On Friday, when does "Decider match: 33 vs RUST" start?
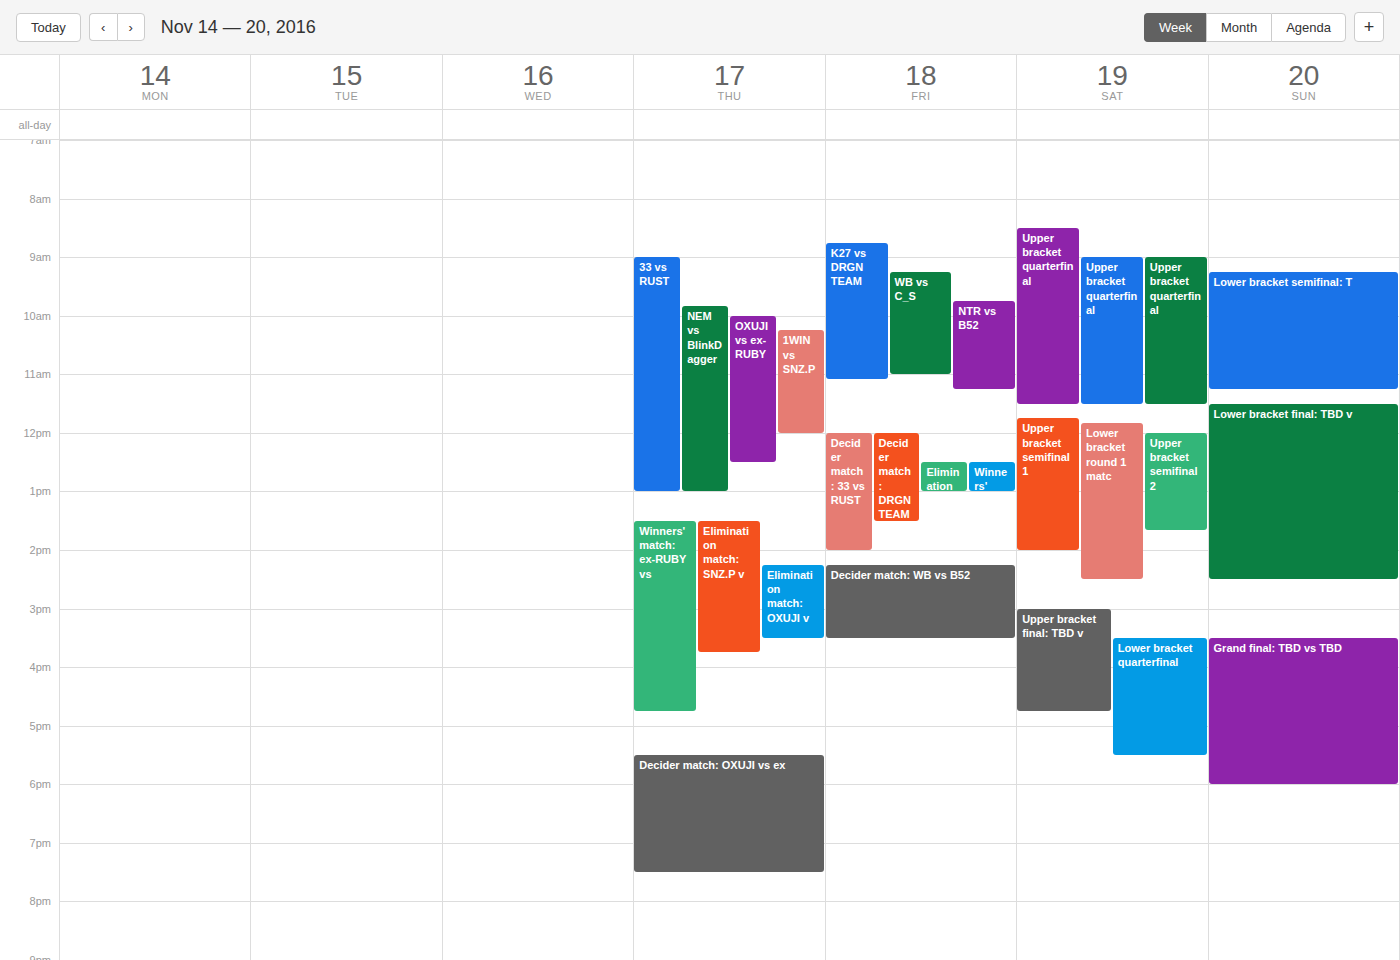
12:00 PM